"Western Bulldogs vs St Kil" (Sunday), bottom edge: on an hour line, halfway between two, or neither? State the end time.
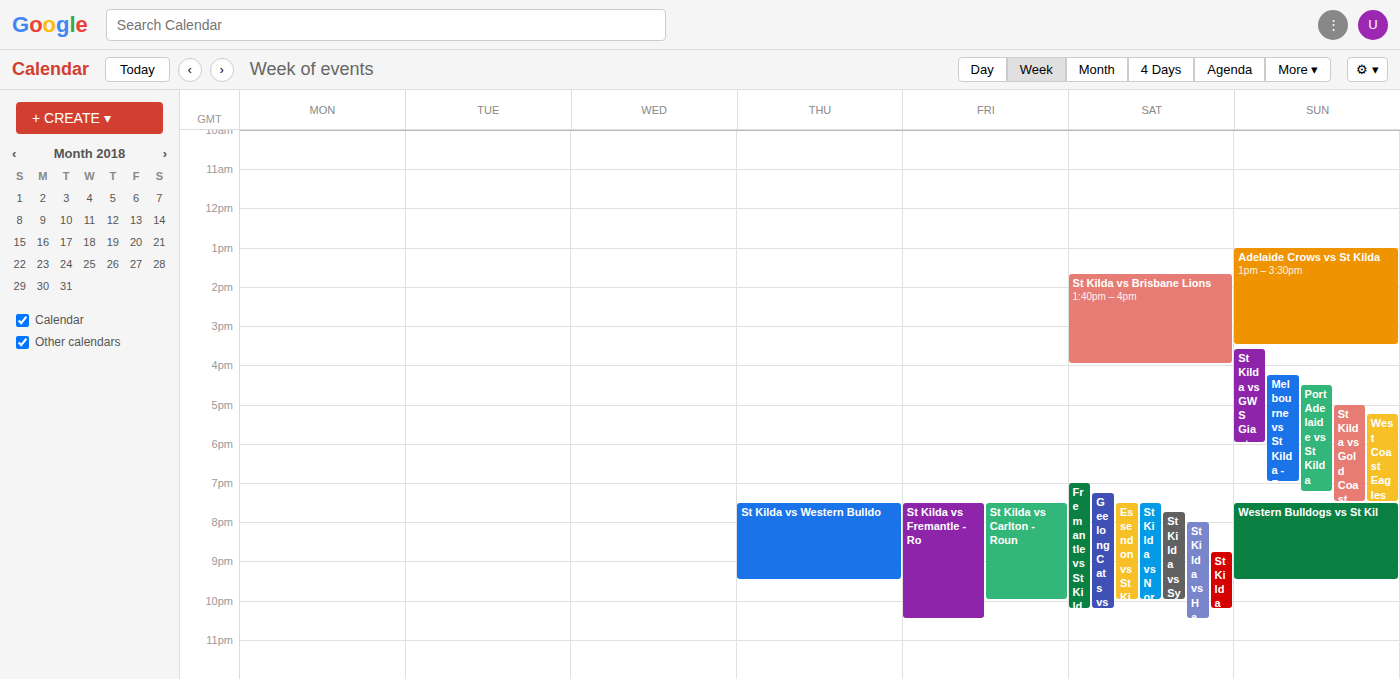
21:30 -- halfway between the 21:00 and 22:00 lines.